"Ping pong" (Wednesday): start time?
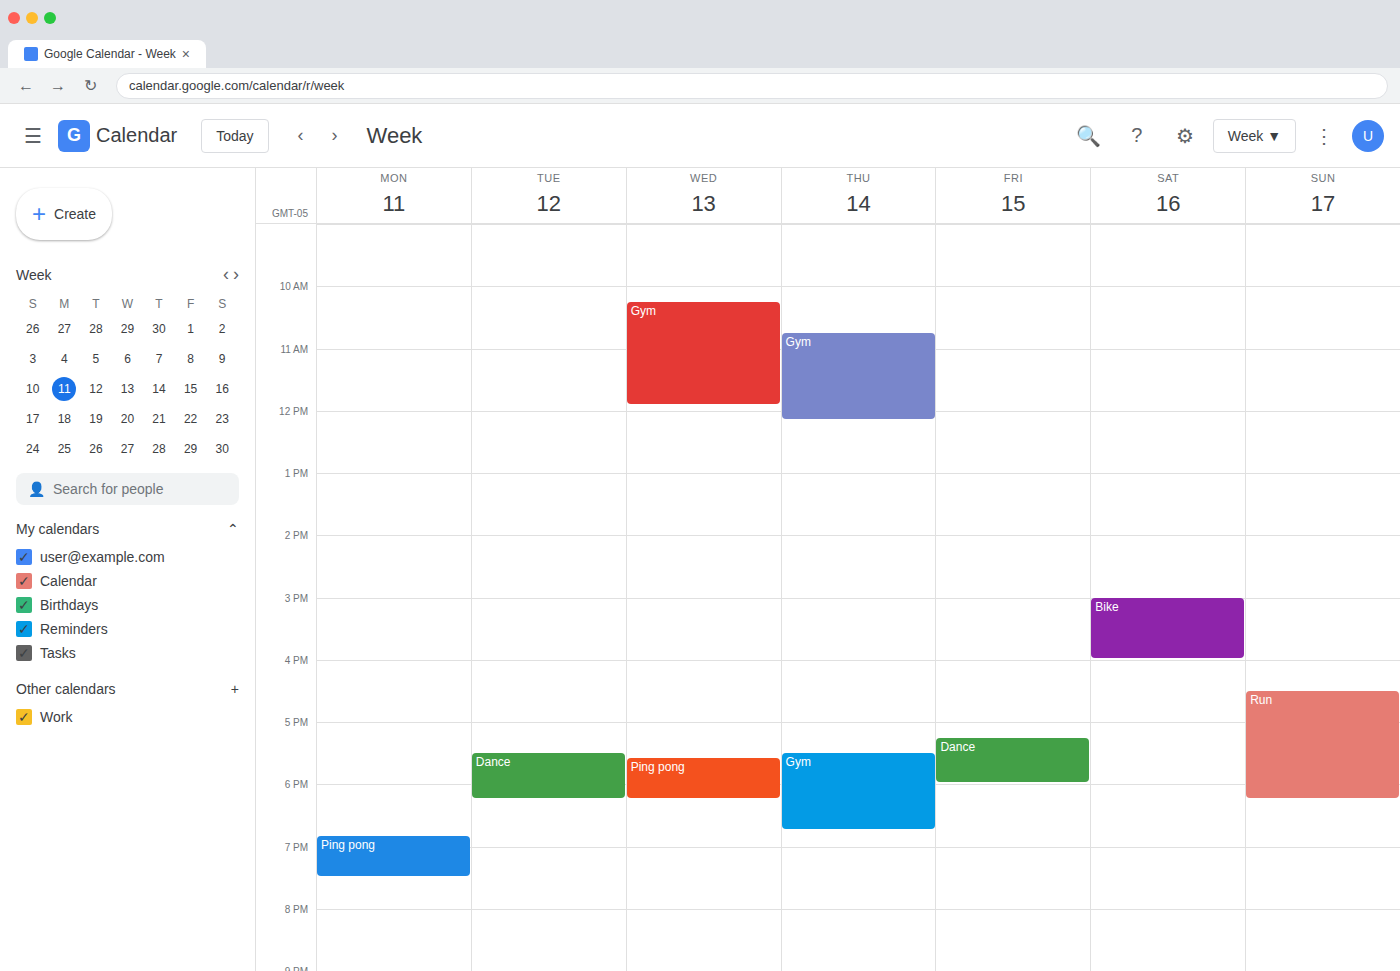
5:35 PM